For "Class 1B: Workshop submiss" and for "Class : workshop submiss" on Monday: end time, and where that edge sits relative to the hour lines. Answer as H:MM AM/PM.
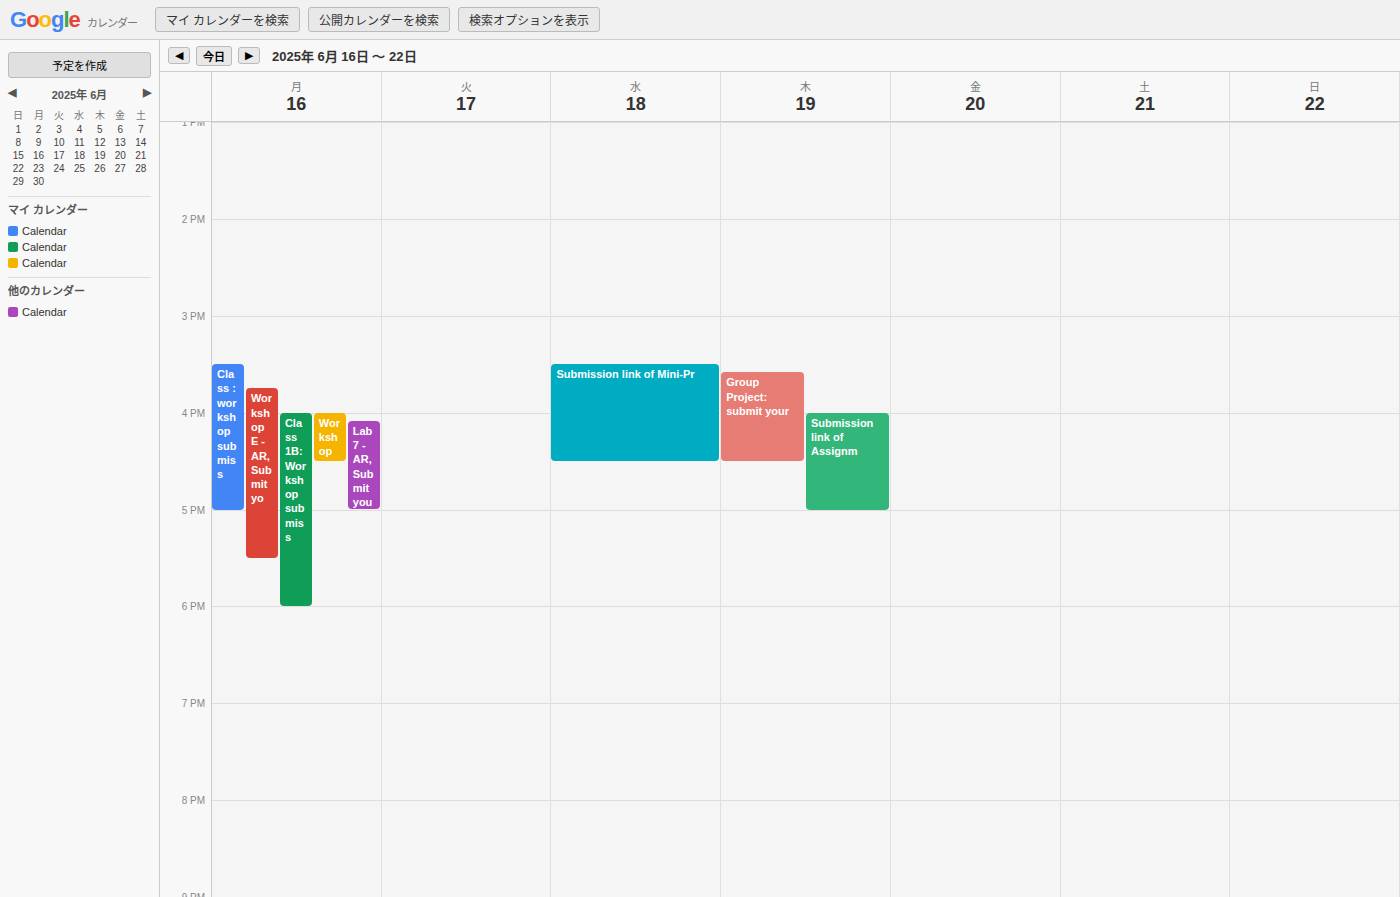
"Class 1B: Workshop submiss": 6:00 PM, exactly on the 6 PM line. "Class : workshop submiss": 5:00 PM, exactly on the 5 PM line.